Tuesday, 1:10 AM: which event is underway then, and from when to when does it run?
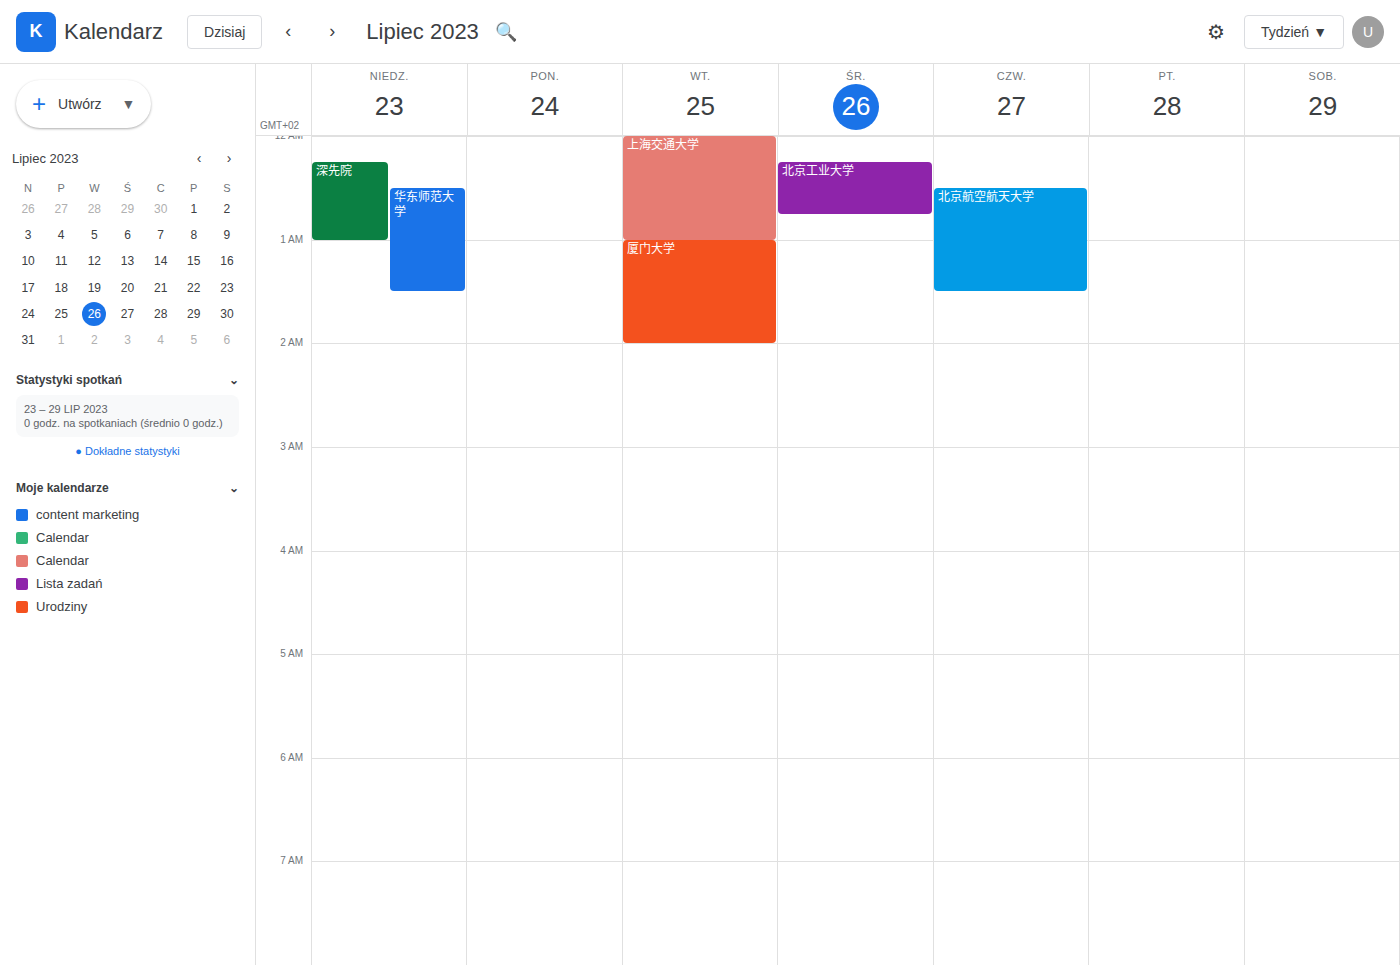
"厦门大学", 1:00 AM to 2:00 AM